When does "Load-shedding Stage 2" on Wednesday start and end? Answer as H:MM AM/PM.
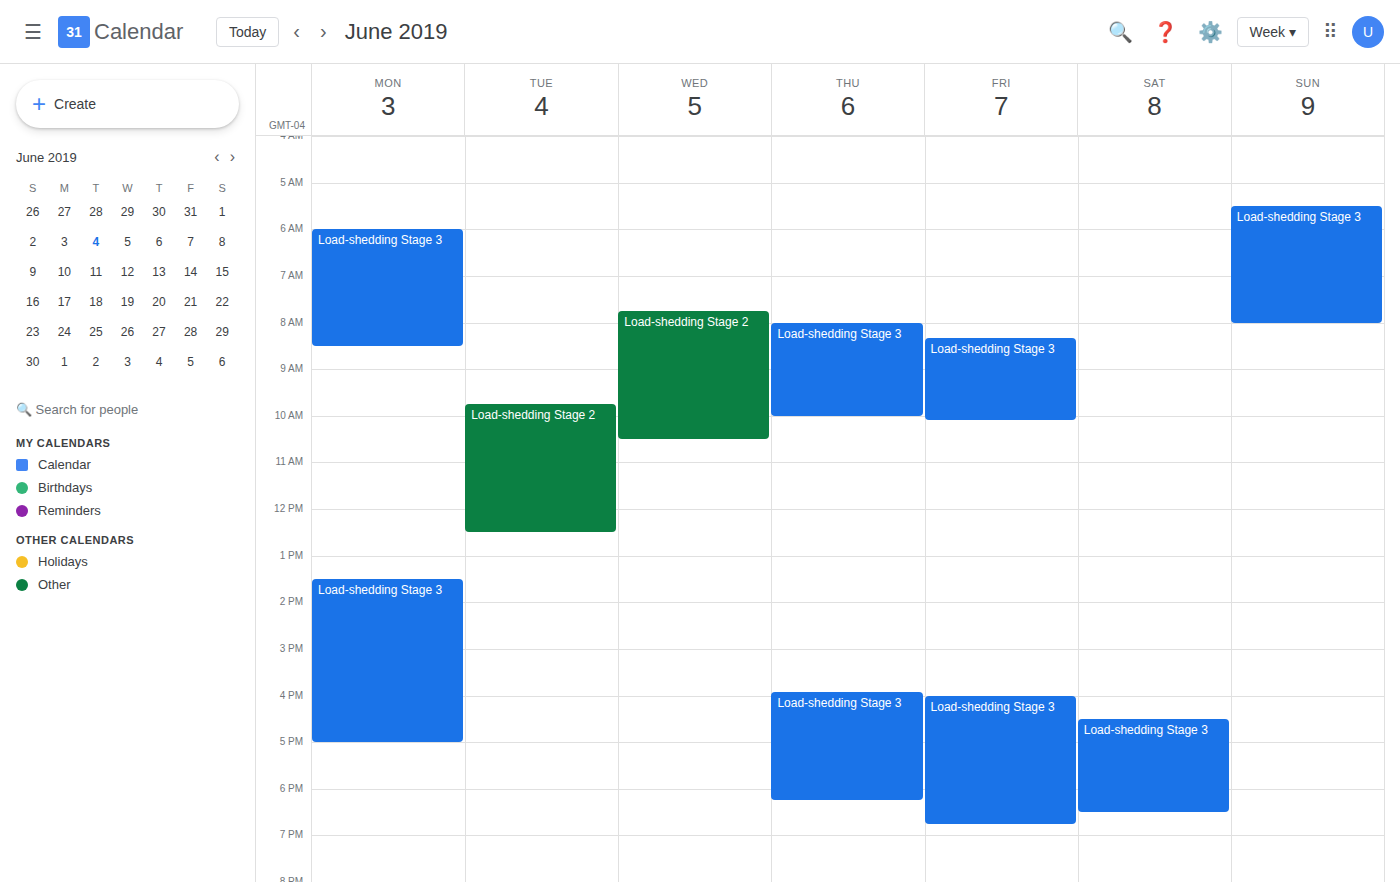
7:45 AM to 10:30 AM